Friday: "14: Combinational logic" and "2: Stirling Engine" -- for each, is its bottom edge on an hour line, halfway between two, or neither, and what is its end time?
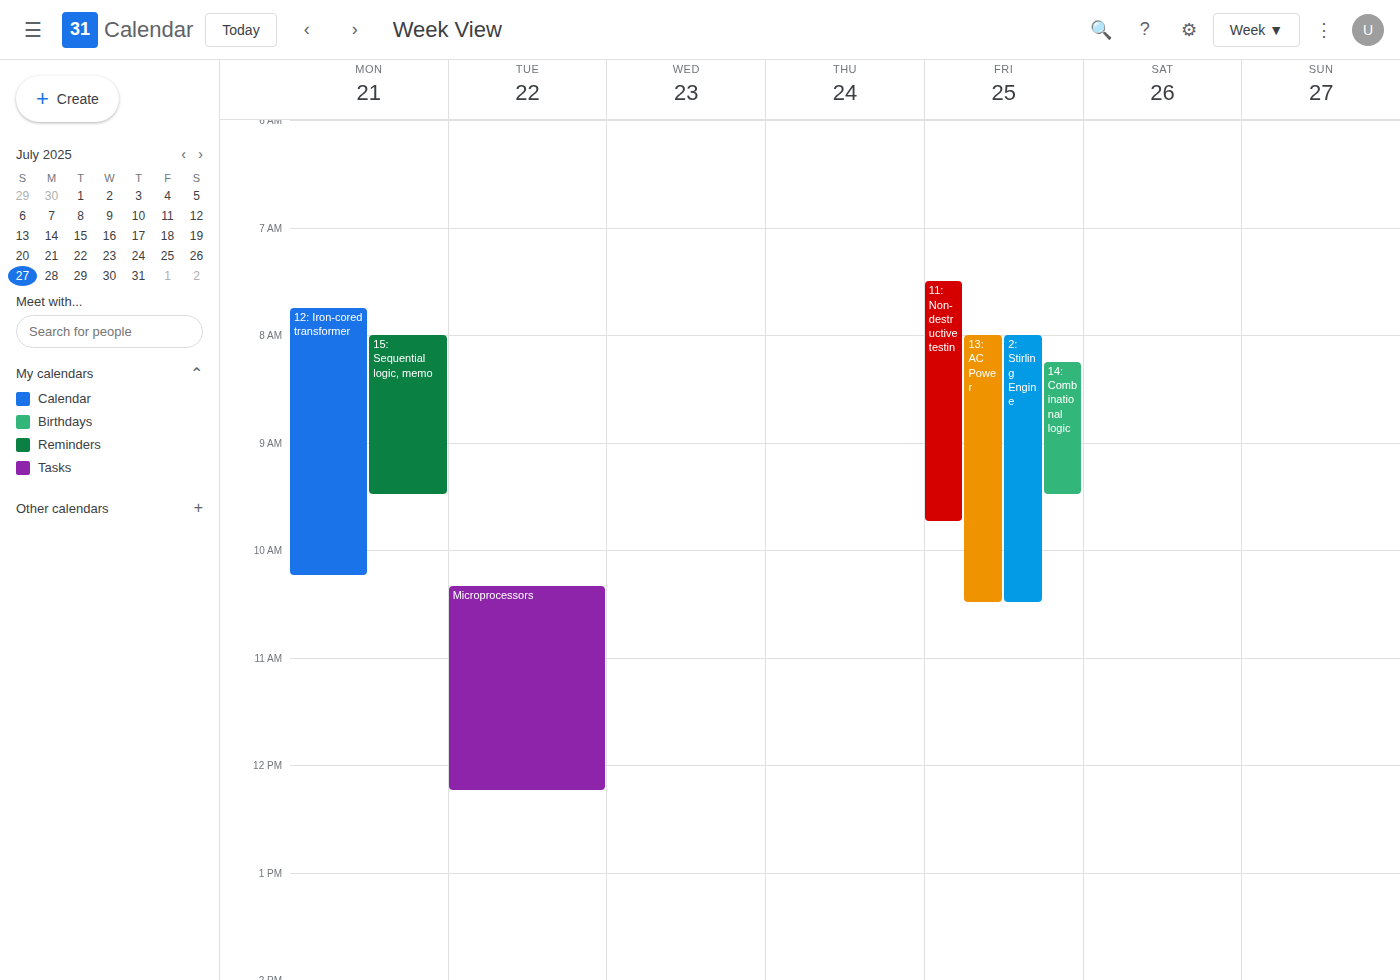
"14: Combinational logic": 9:30 AM, halfway between the 9 AM and 10 AM lines. "2: Stirling Engine": 10:30 AM, halfway between the 10 AM and 11 AM lines.